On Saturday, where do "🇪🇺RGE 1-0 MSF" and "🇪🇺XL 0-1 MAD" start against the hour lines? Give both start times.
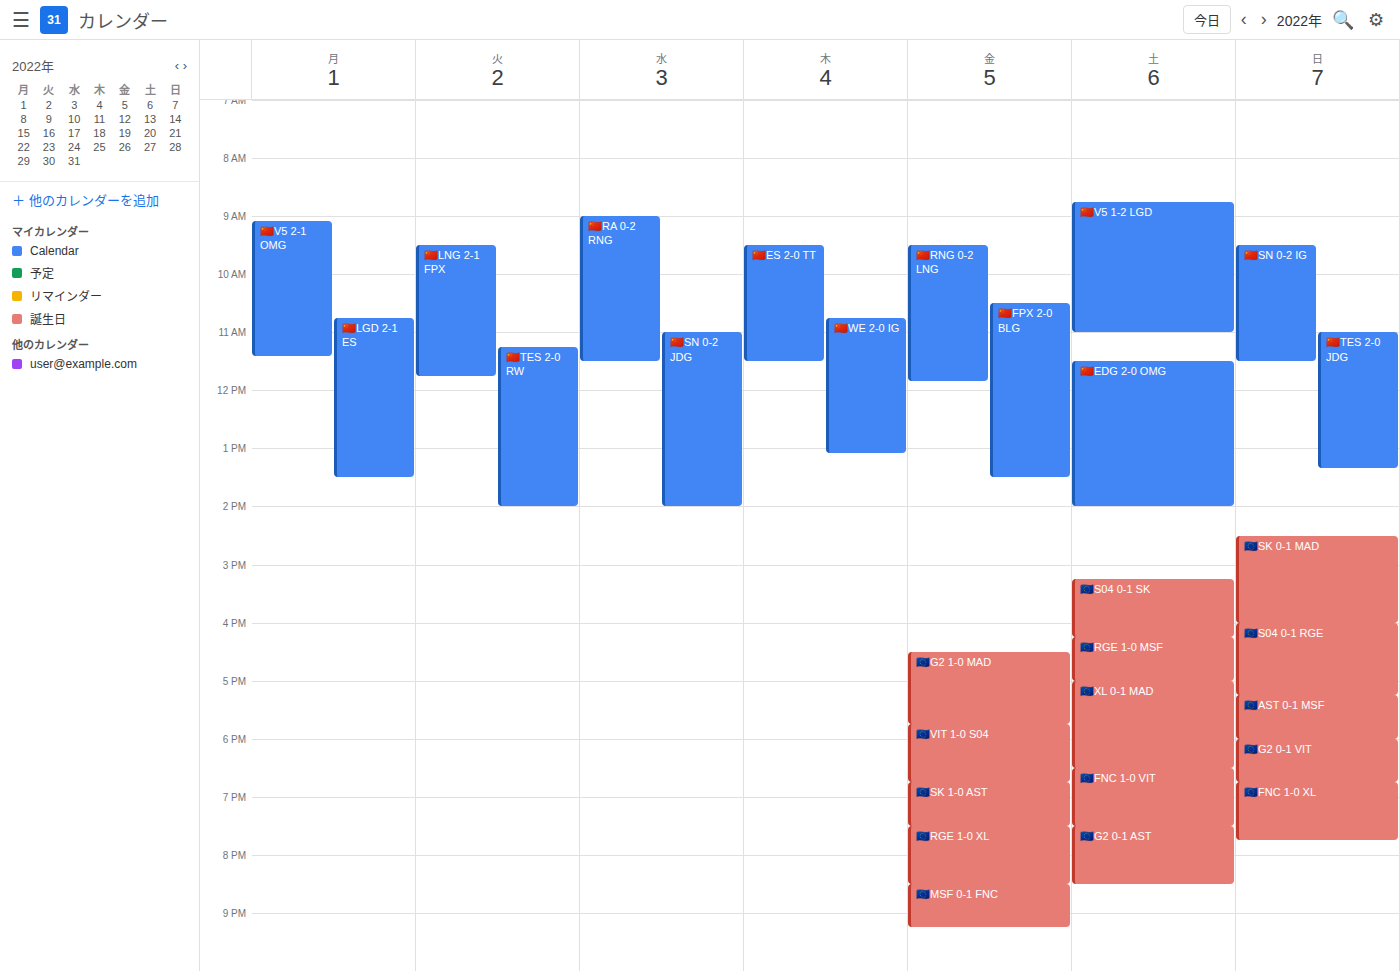
"🇪🇺RGE 1-0 MSF": 16:15, neither: a quarter of the way from the 16:00 line to the 17:00 line. "🇪🇺XL 0-1 MAD": 17:00, exactly on the 17:00 line.